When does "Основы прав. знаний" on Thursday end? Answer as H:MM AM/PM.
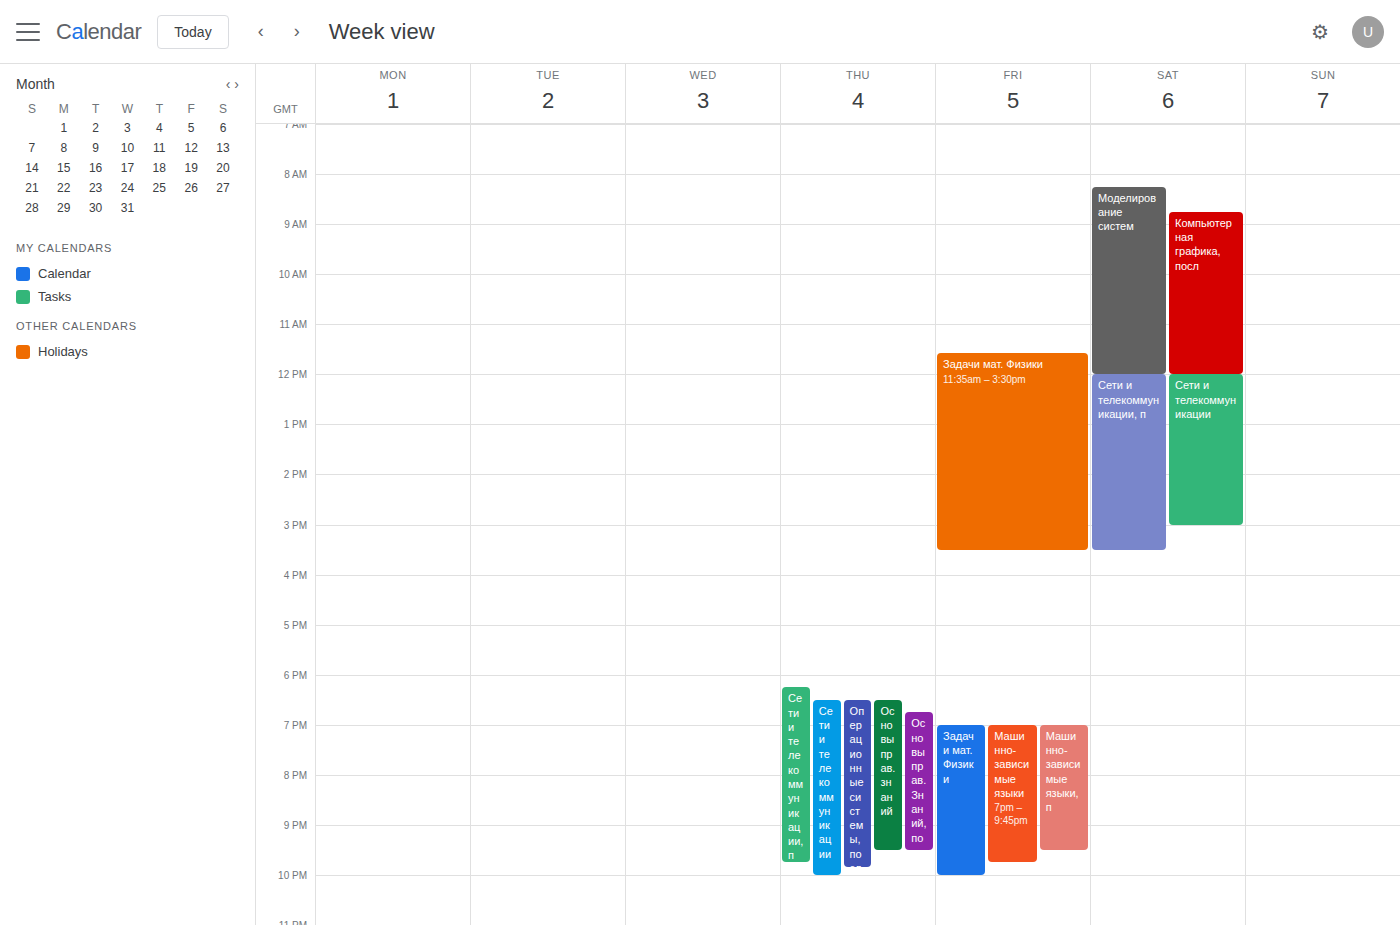
9:30 PM